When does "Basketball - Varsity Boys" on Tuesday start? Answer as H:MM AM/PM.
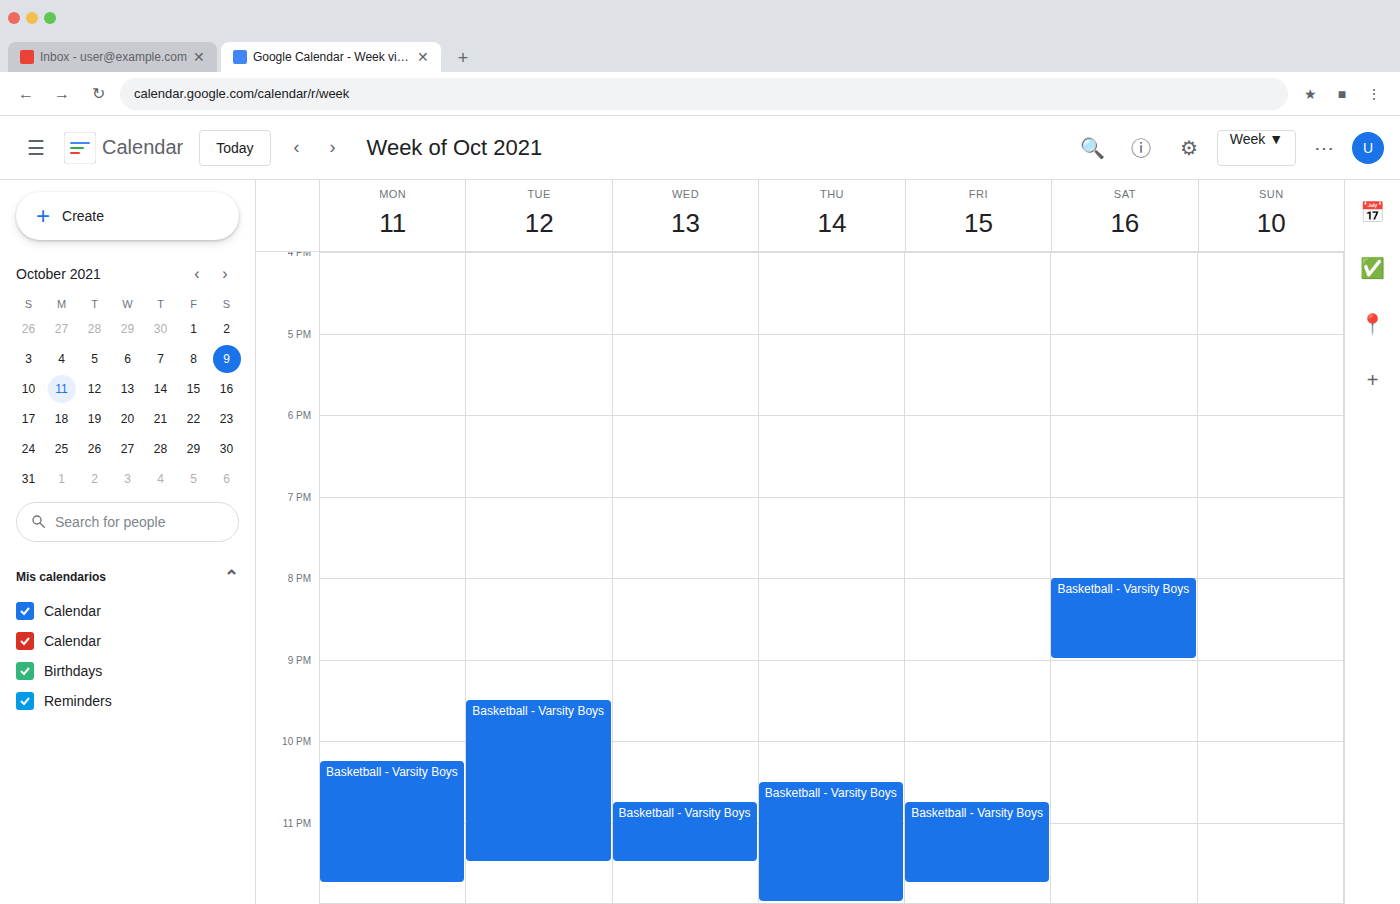
9:30 PM